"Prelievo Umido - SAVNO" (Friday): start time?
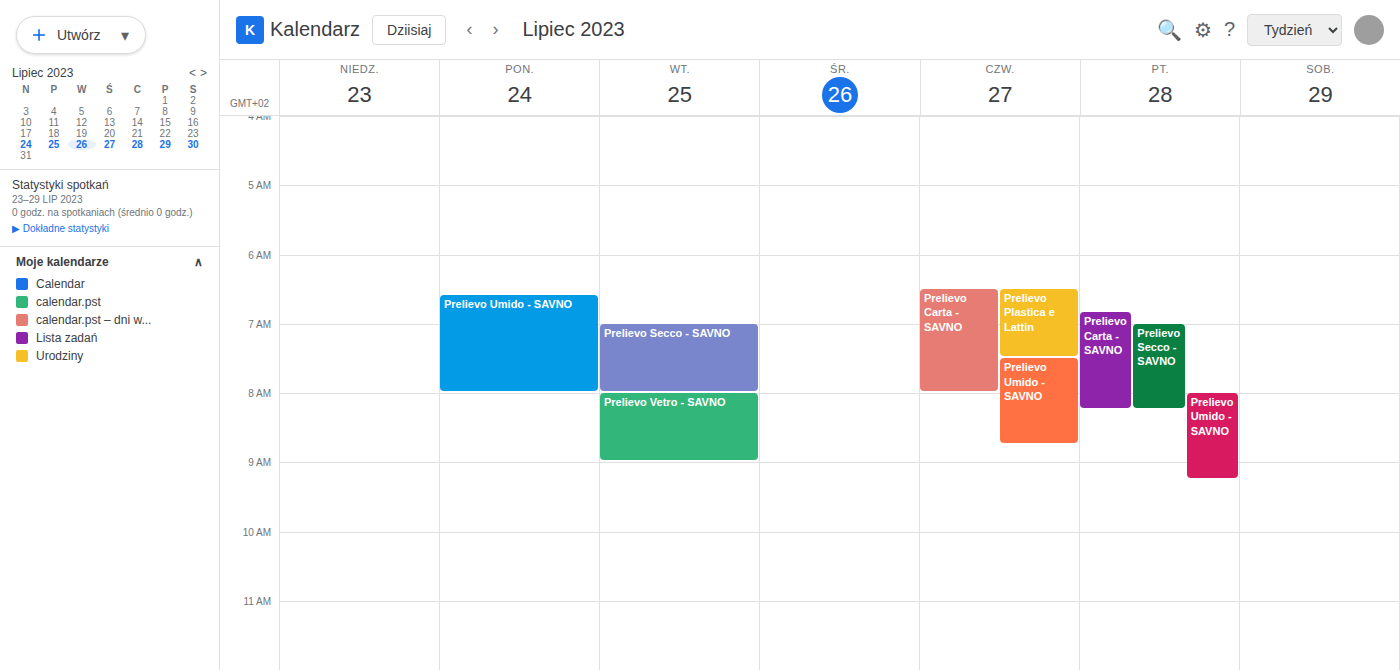
8:00 AM